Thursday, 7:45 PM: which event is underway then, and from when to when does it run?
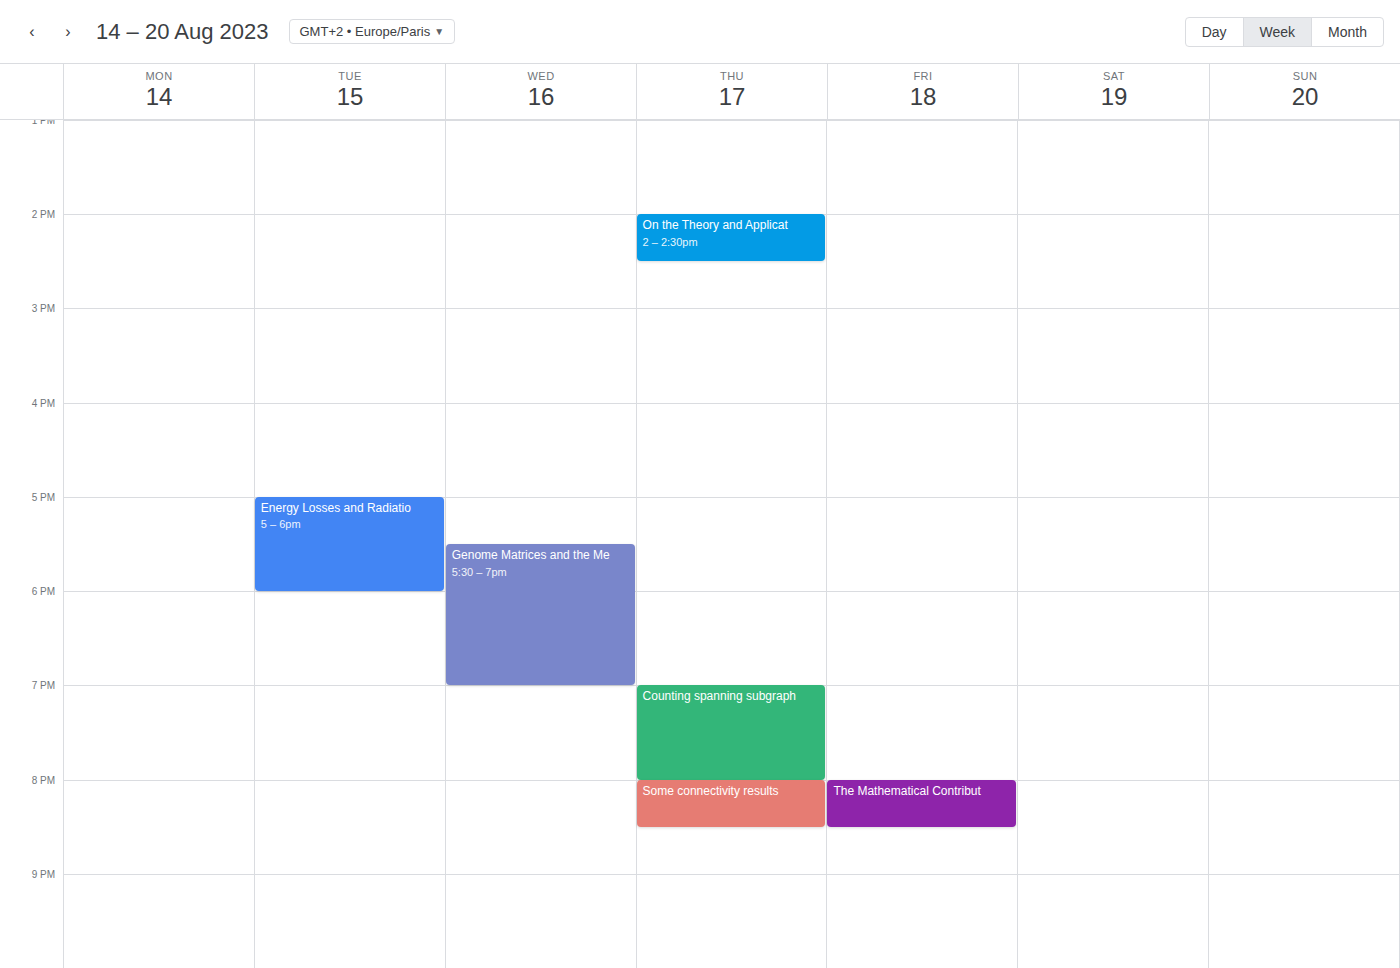
"Counting spanning subgraph", 7:00 PM to 8:00 PM